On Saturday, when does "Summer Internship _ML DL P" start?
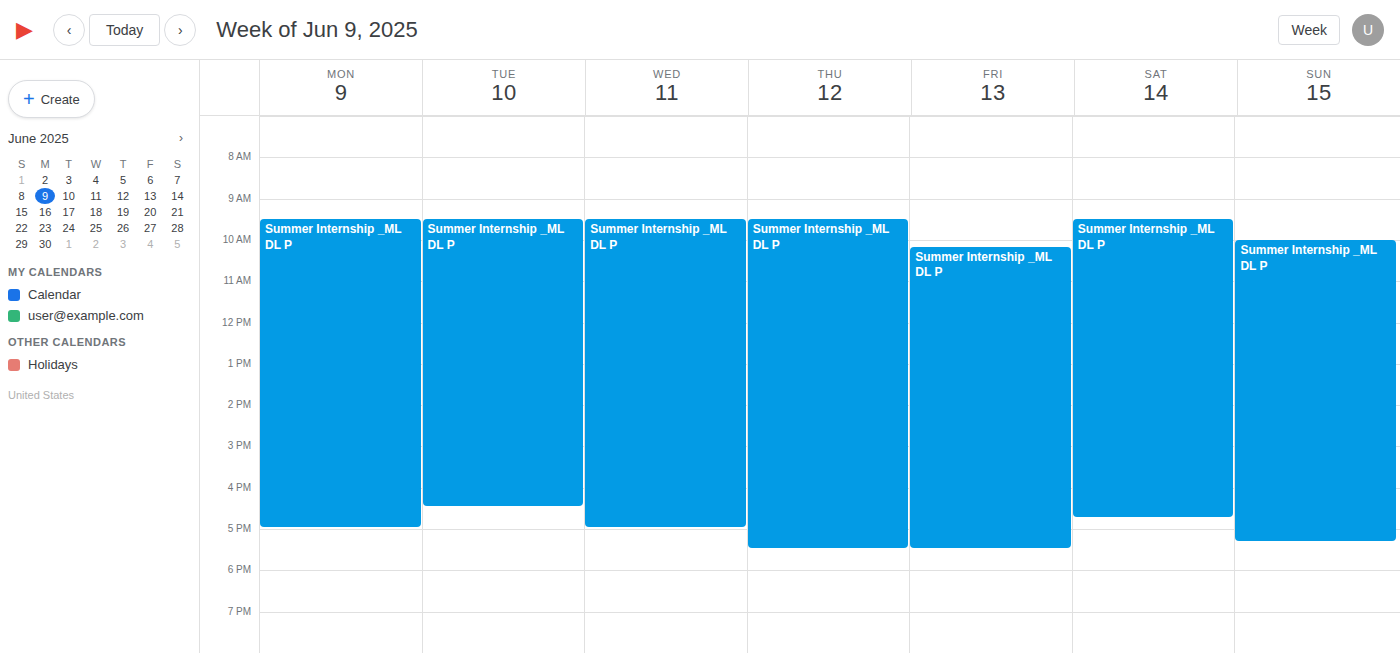
9:30 AM